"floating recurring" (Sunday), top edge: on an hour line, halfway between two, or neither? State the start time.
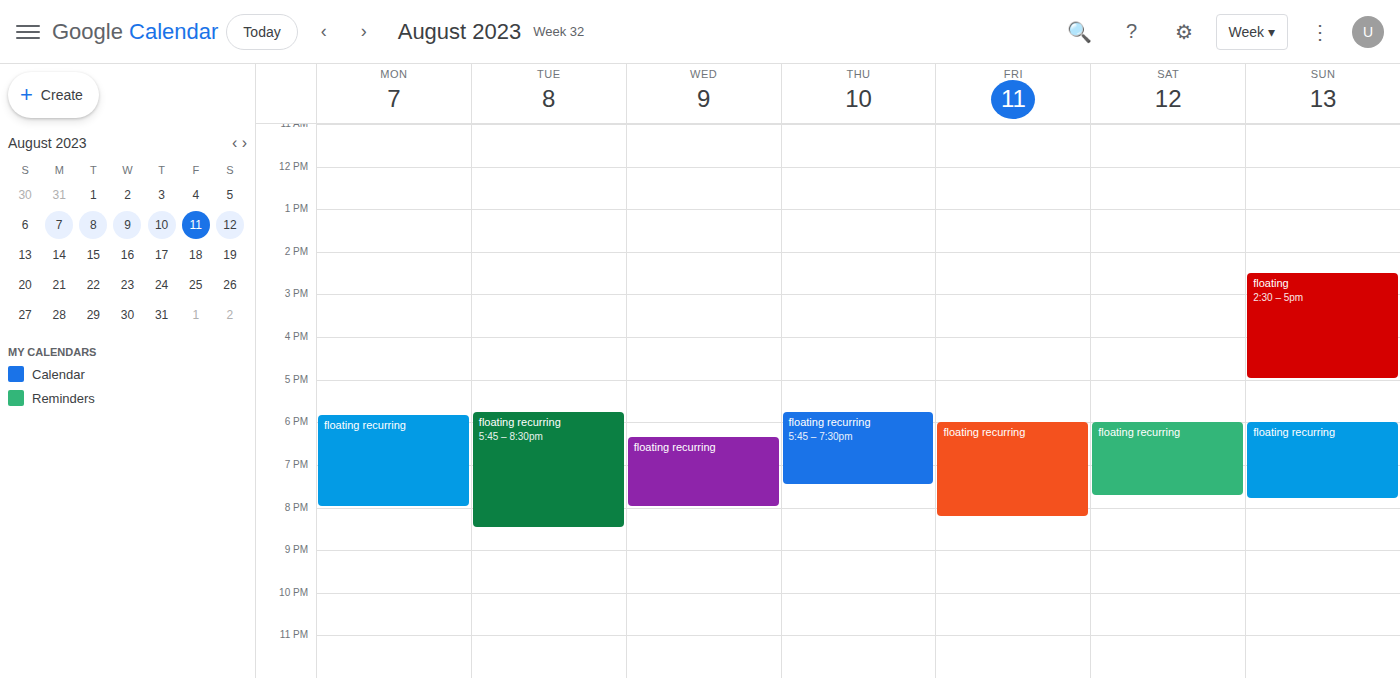
6:00 PM -- exactly on the 6 PM line.